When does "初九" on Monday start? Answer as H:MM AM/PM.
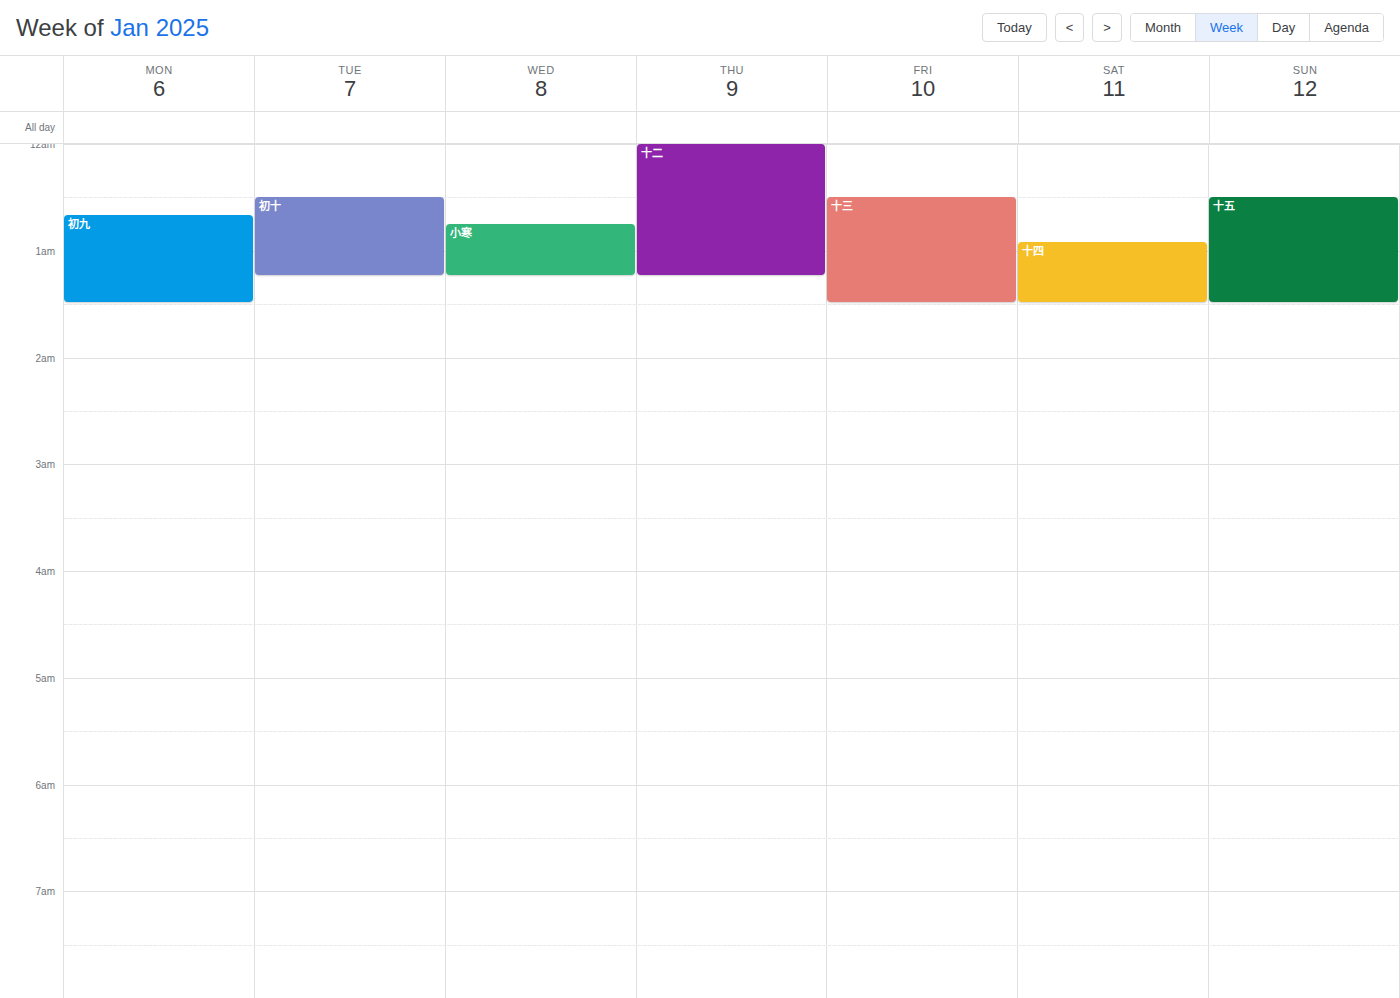
12:40 AM